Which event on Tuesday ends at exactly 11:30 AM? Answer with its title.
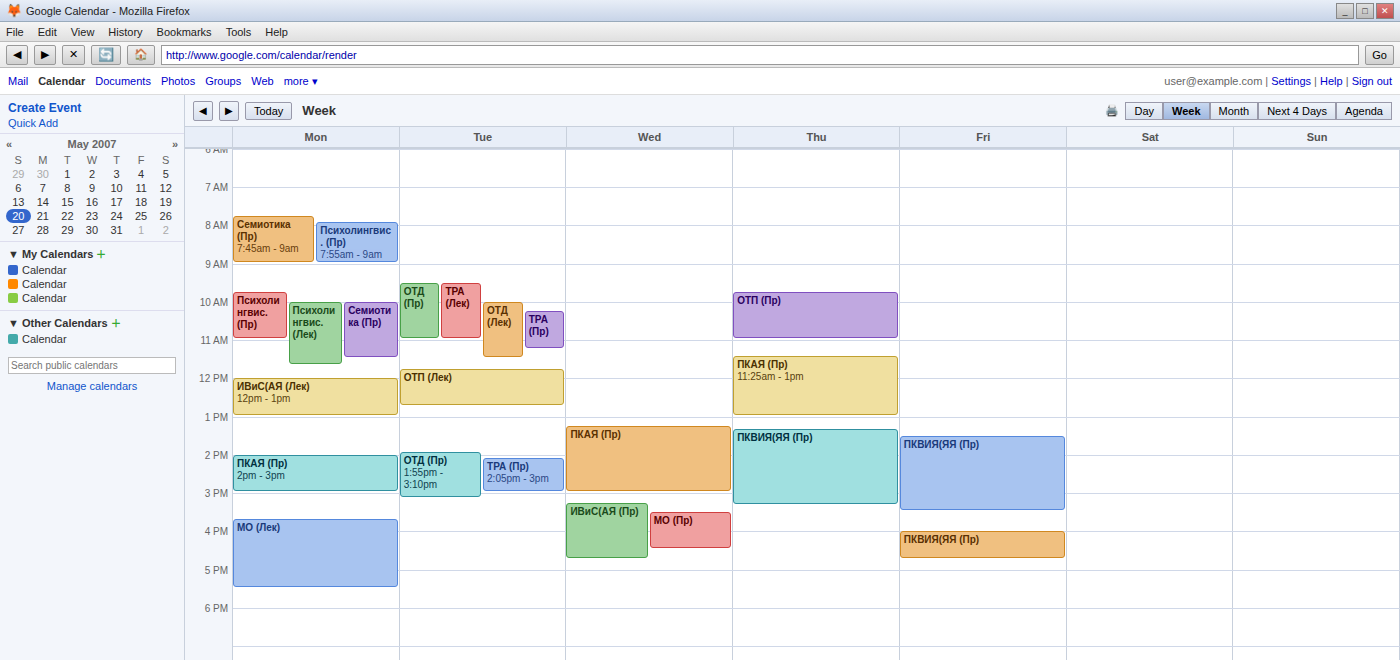
"ОТД (Лек)"